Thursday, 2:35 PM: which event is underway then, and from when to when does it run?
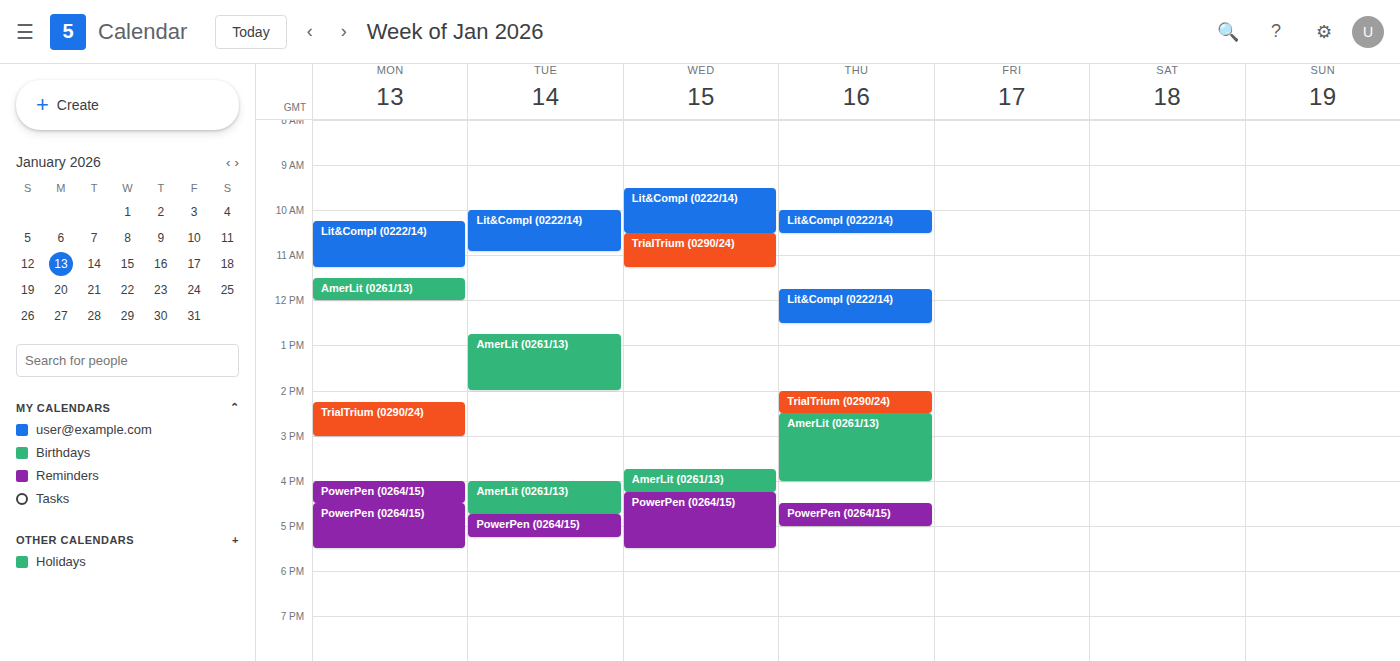
"AmerLit (0261/13)", 2:30 PM to 4:00 PM